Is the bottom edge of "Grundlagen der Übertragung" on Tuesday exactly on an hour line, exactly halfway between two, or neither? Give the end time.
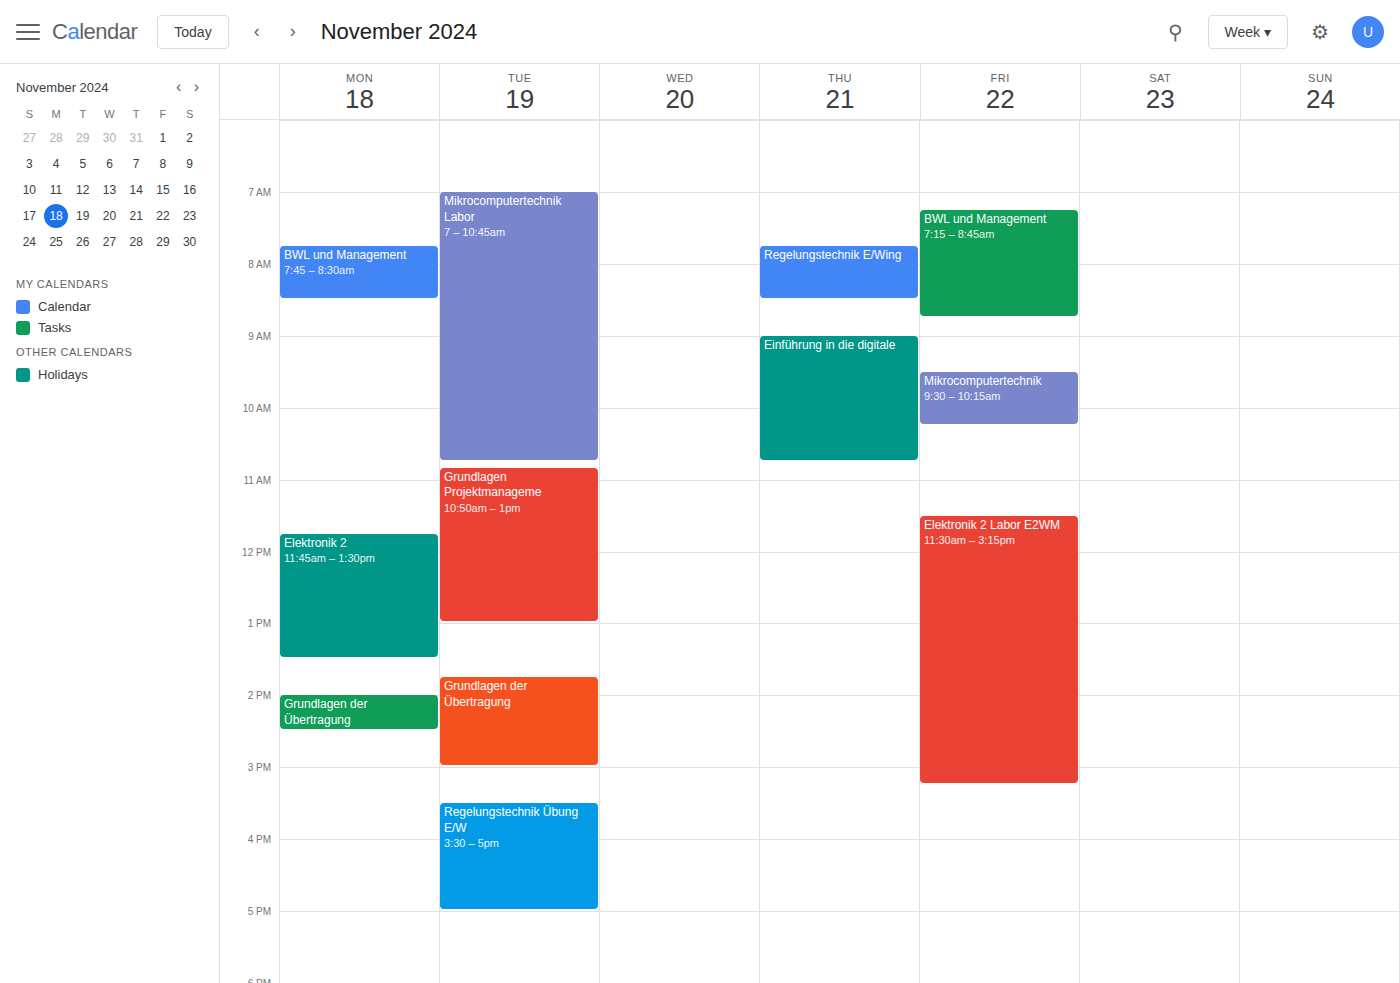
15:00 -- exactly on the 15:00 line.